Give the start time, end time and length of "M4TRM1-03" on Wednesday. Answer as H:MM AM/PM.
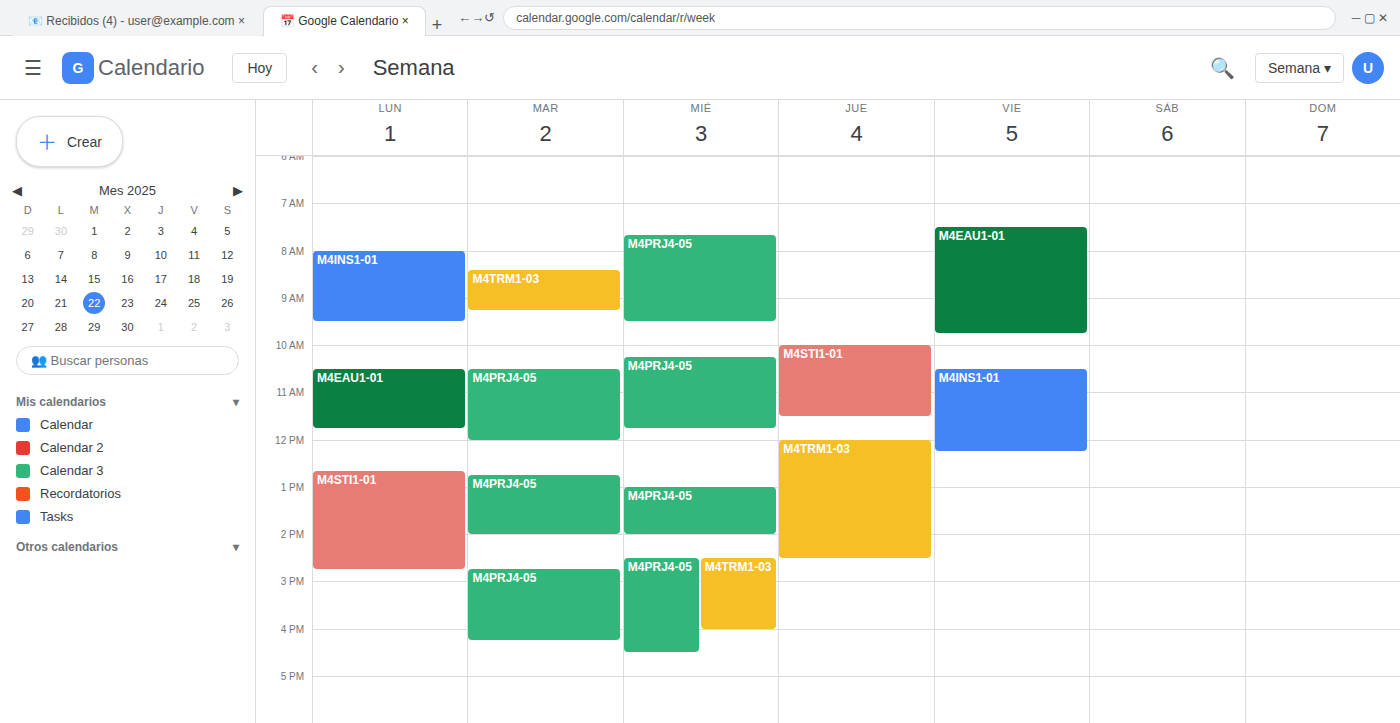
2:30 PM to 4:00 PM, 1 hour 30 minutes